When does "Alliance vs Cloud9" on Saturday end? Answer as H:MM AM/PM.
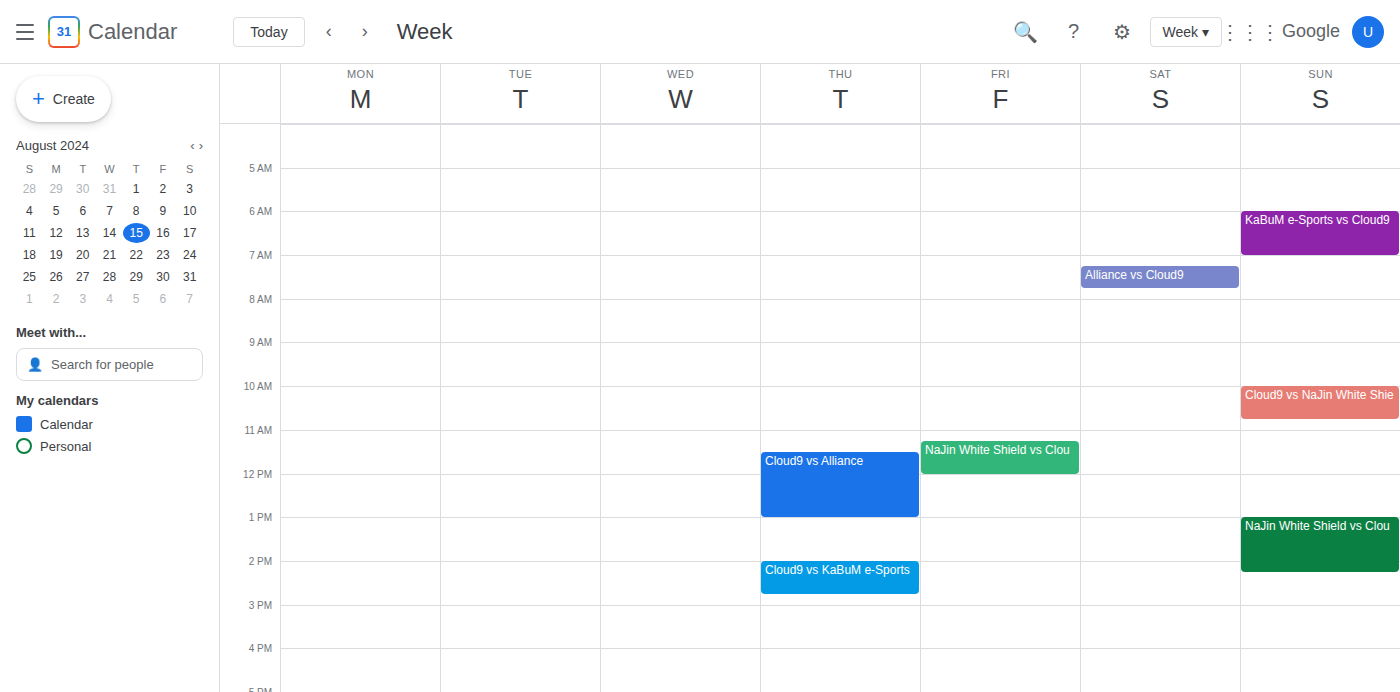
7:45 AM